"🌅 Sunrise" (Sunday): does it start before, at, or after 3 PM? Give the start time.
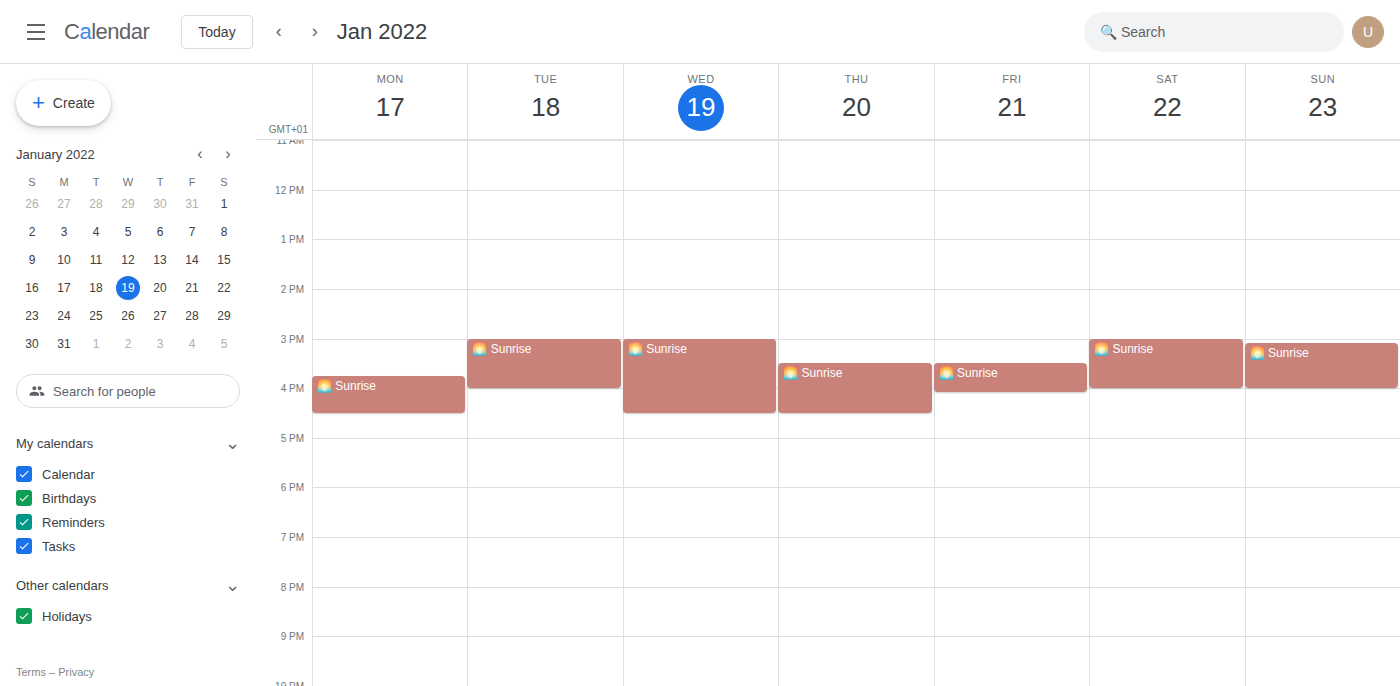
3:05 PM -- after 3 PM, 5 minutes below the 3 PM line.